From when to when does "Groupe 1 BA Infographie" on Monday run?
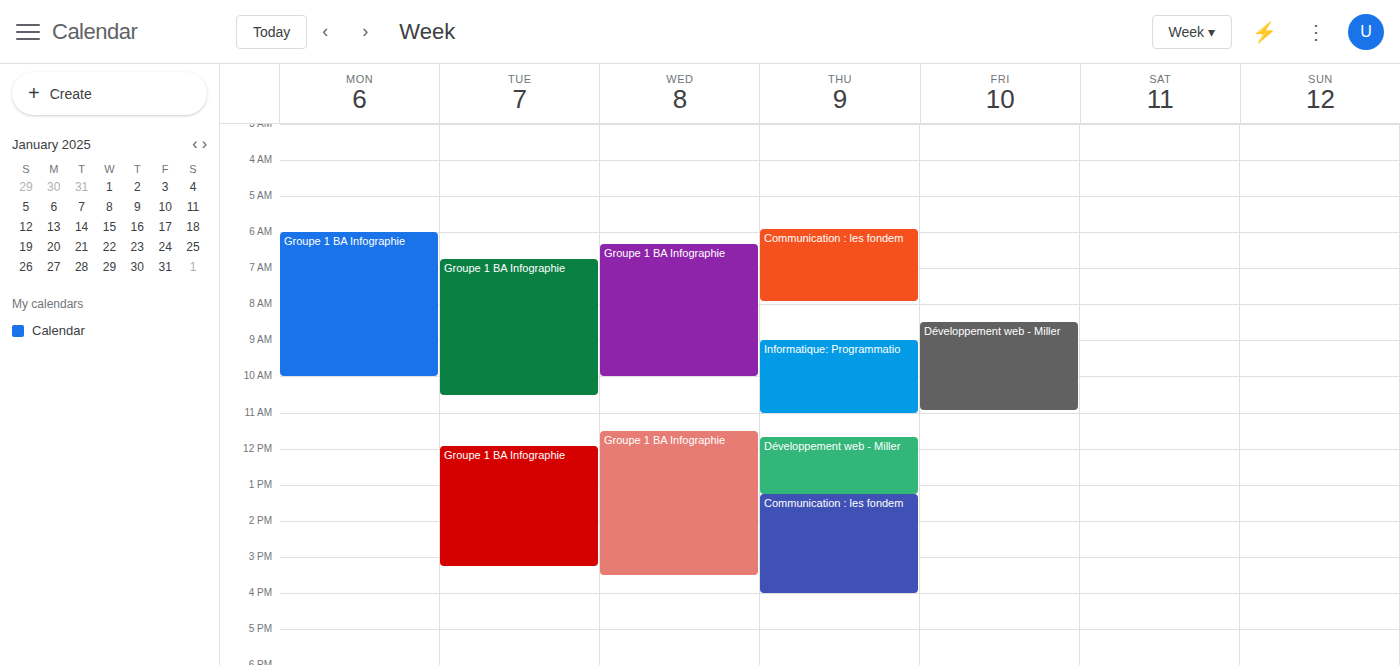
6:00 AM to 10:00 AM